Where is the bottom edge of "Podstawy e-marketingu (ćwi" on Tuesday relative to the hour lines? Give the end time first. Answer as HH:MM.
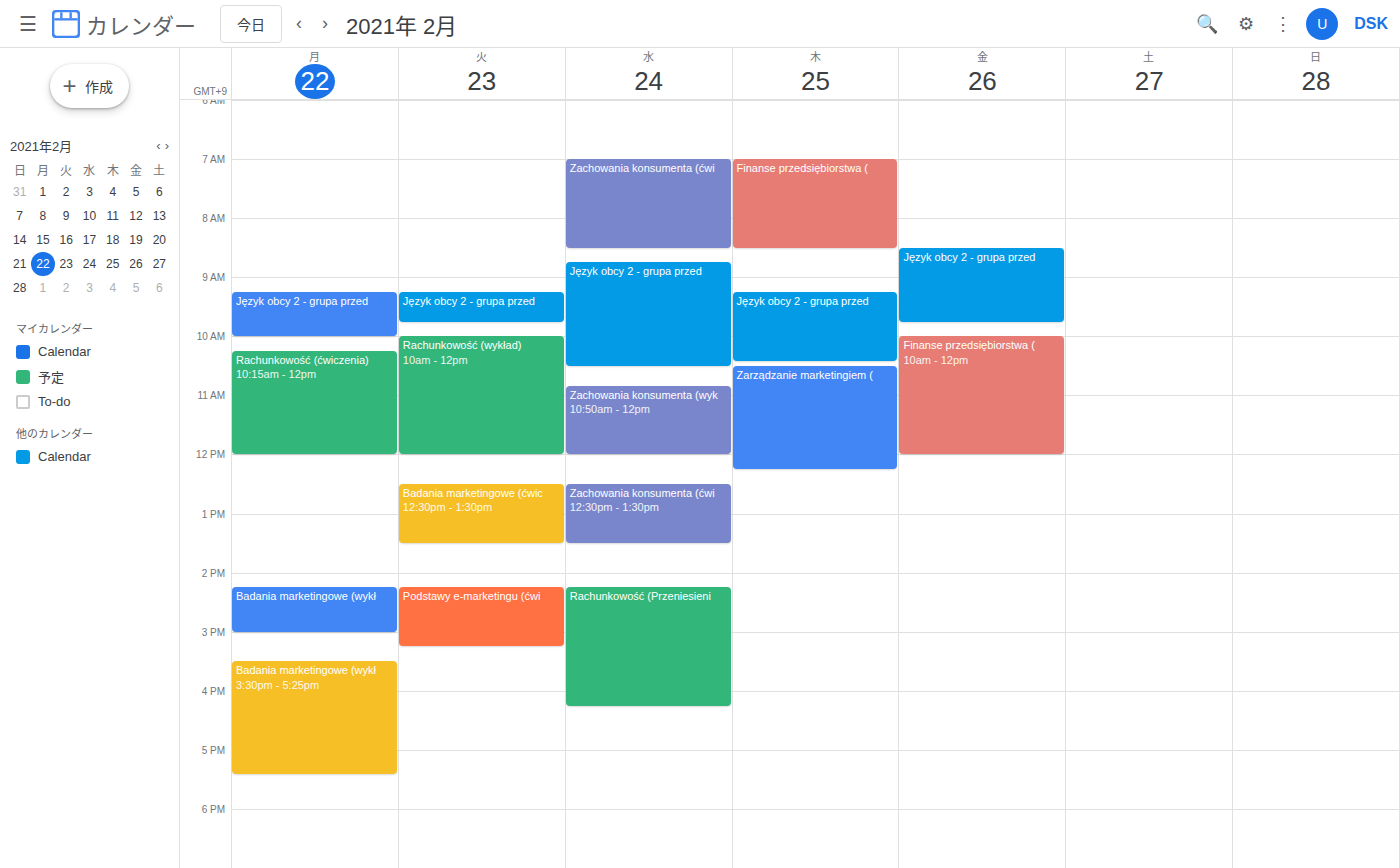
15:15 -- neither: a quarter of the way from the 15:00 line to the 16:00 line.